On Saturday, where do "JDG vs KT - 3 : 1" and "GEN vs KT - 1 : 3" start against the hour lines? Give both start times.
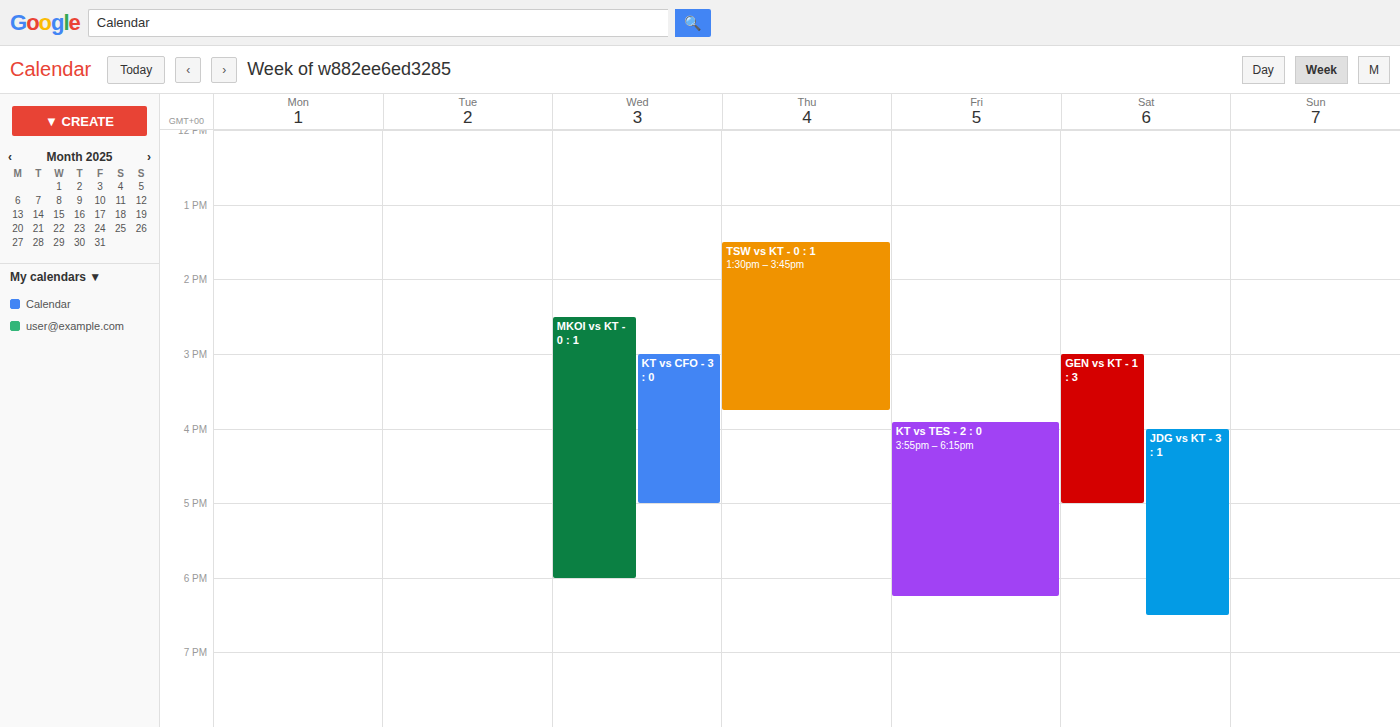
"JDG vs KT - 3 : 1": 4:00 PM, exactly on the 4 PM line. "GEN vs KT - 1 : 3": 3:00 PM, exactly on the 3 PM line.